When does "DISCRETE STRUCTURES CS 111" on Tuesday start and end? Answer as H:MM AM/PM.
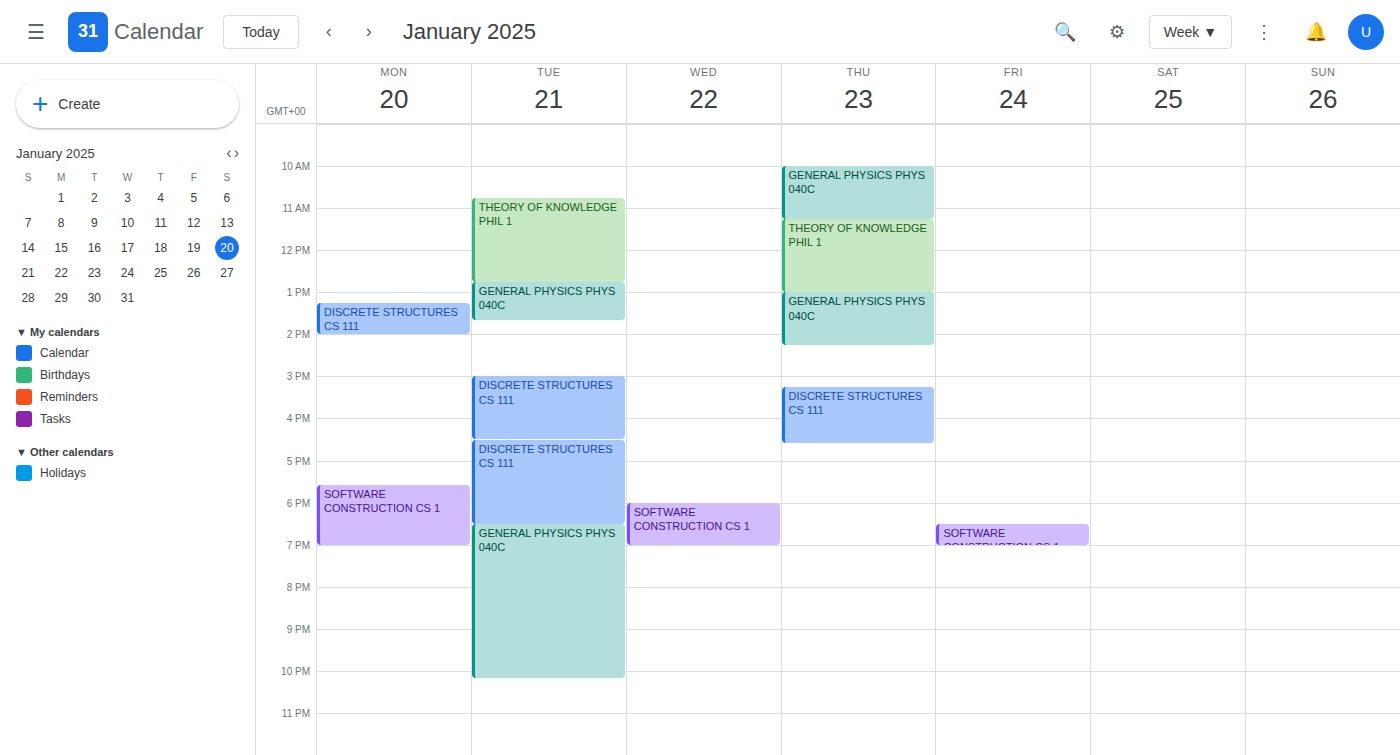
3:00 PM to 4:30 PM